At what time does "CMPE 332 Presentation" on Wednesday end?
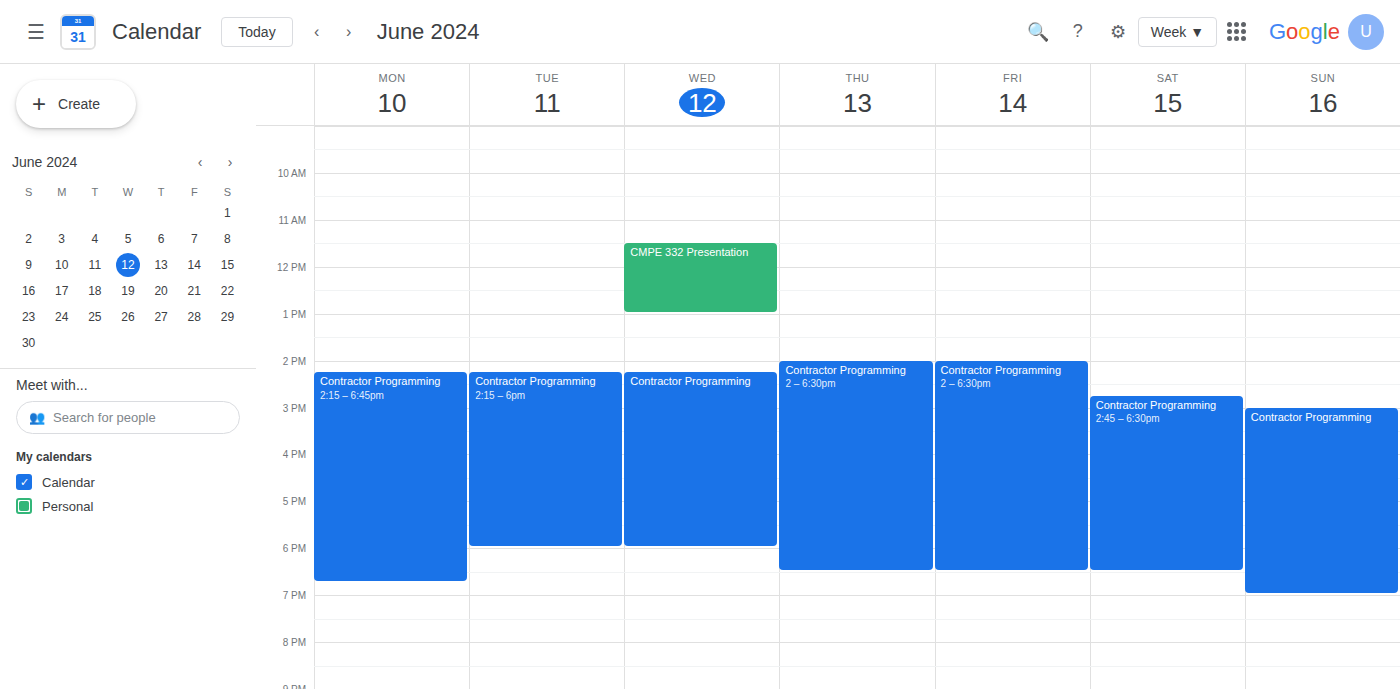
1:00 PM